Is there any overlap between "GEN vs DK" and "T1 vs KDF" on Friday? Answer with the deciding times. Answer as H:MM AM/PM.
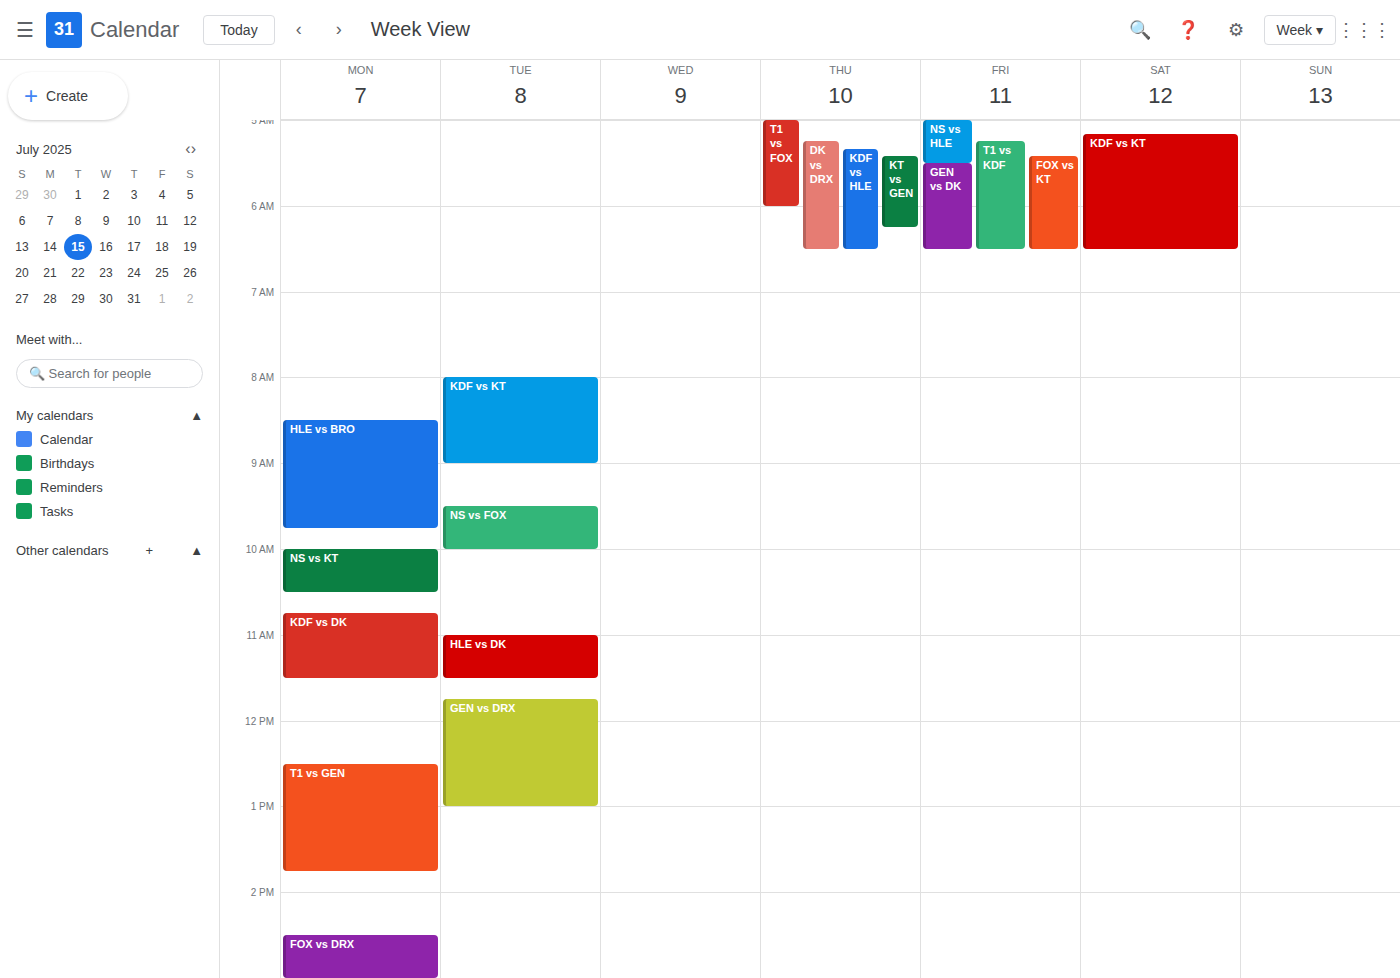
"GEN vs DK" runs 5:30 AM to 6:30 AM, inside "T1 vs KDF" -- they overlap.